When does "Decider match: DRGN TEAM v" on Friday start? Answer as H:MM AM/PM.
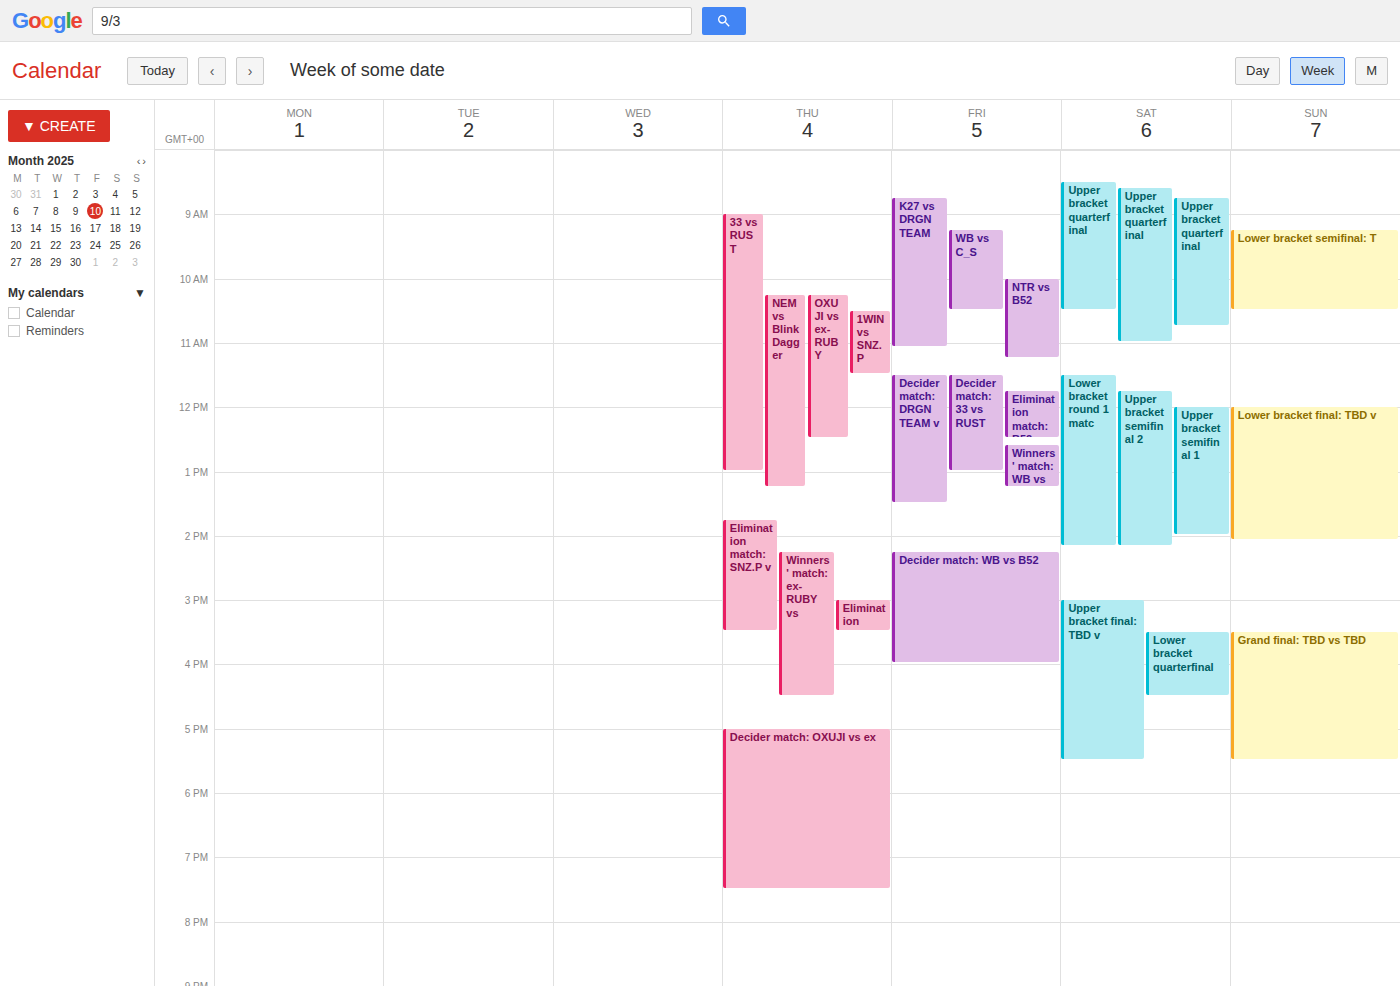
11:30 AM